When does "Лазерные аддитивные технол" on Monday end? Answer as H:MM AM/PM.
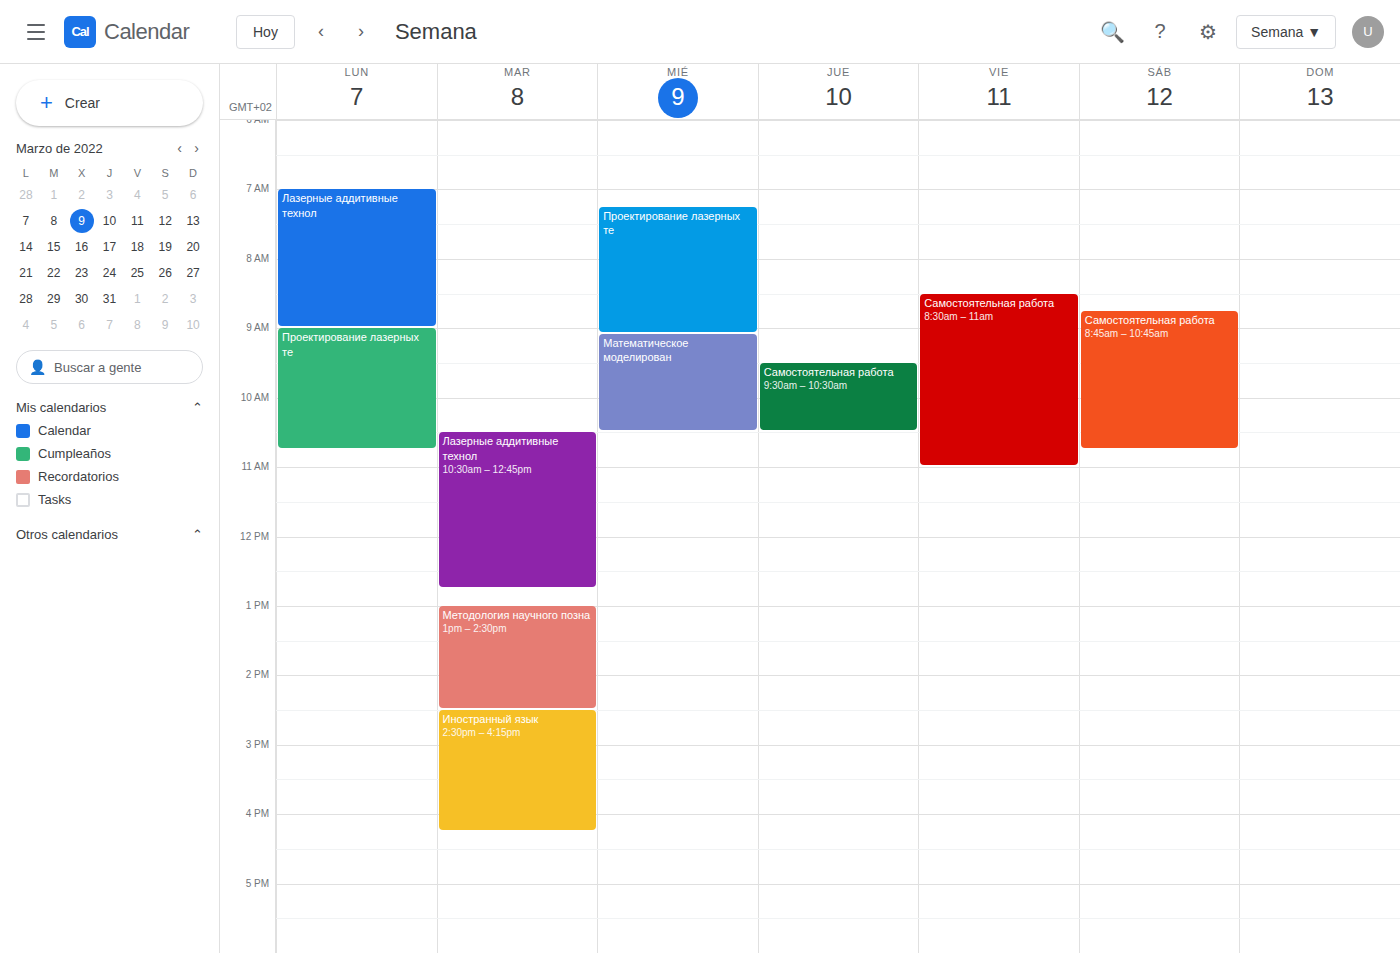
9:00 AM